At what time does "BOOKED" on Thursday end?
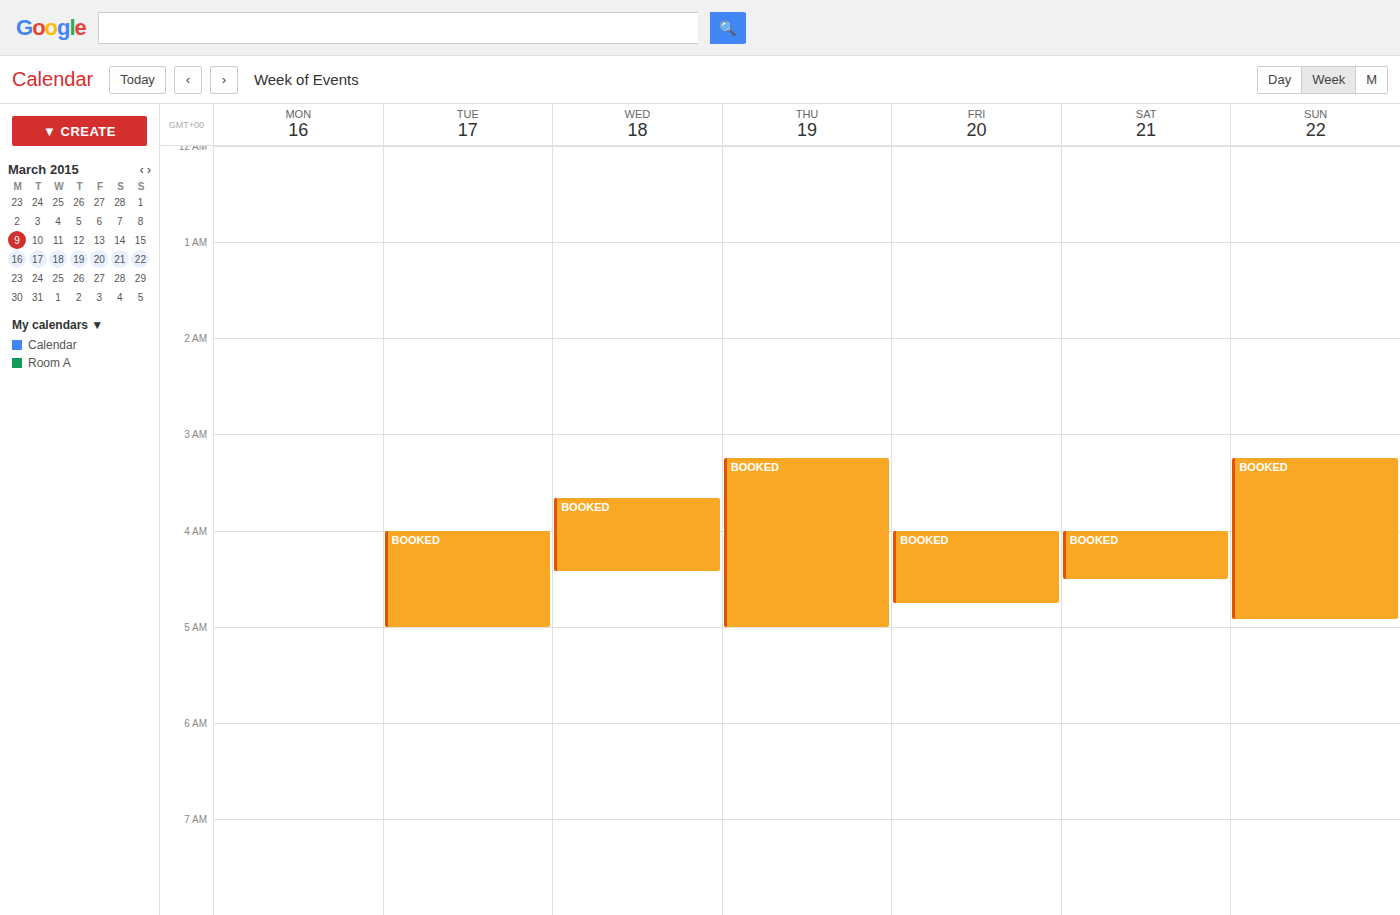
5:00 AM